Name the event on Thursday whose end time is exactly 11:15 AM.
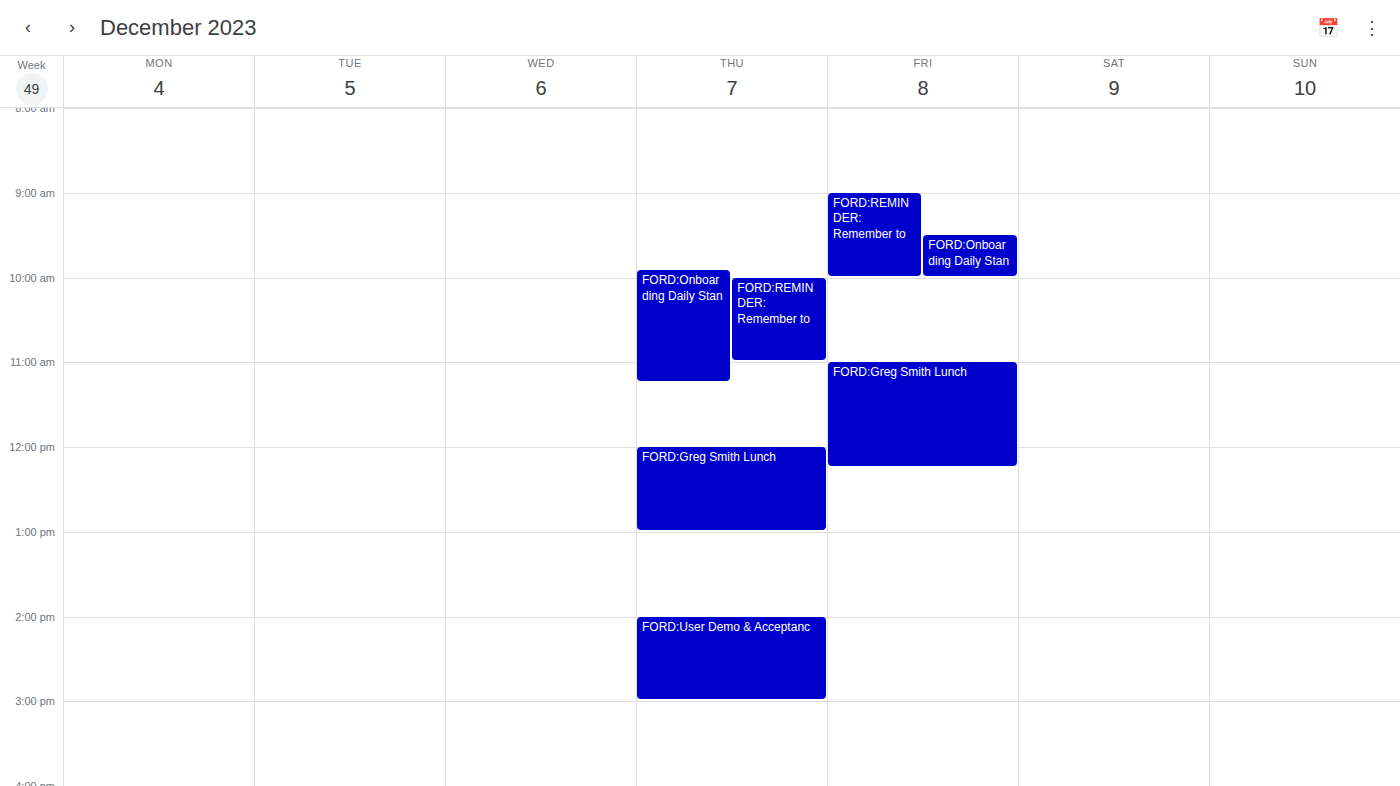
"FORD:Onboarding Daily Stan"